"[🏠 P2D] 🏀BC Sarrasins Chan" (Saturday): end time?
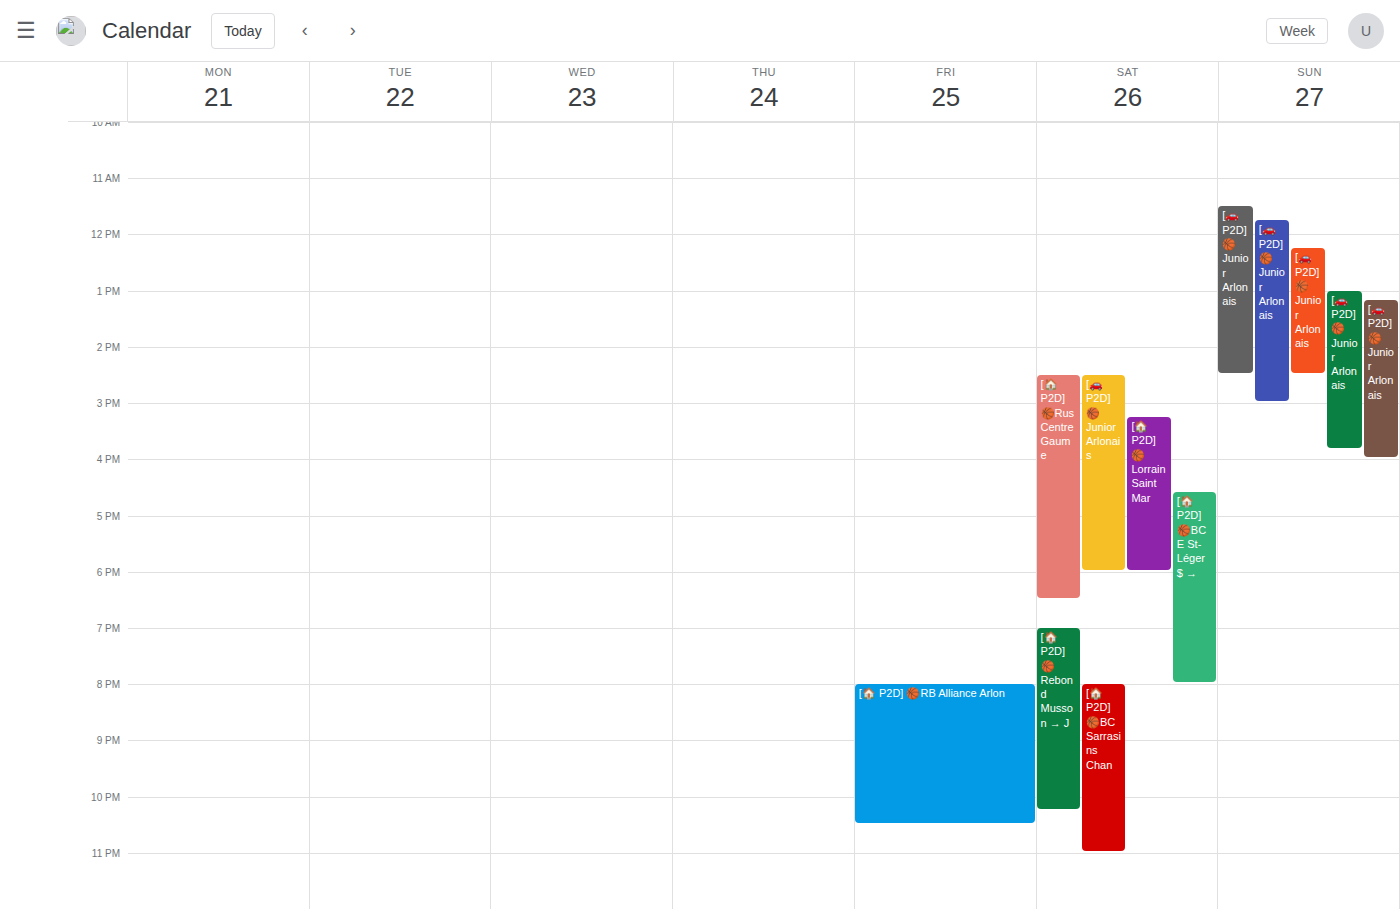
11:00 PM